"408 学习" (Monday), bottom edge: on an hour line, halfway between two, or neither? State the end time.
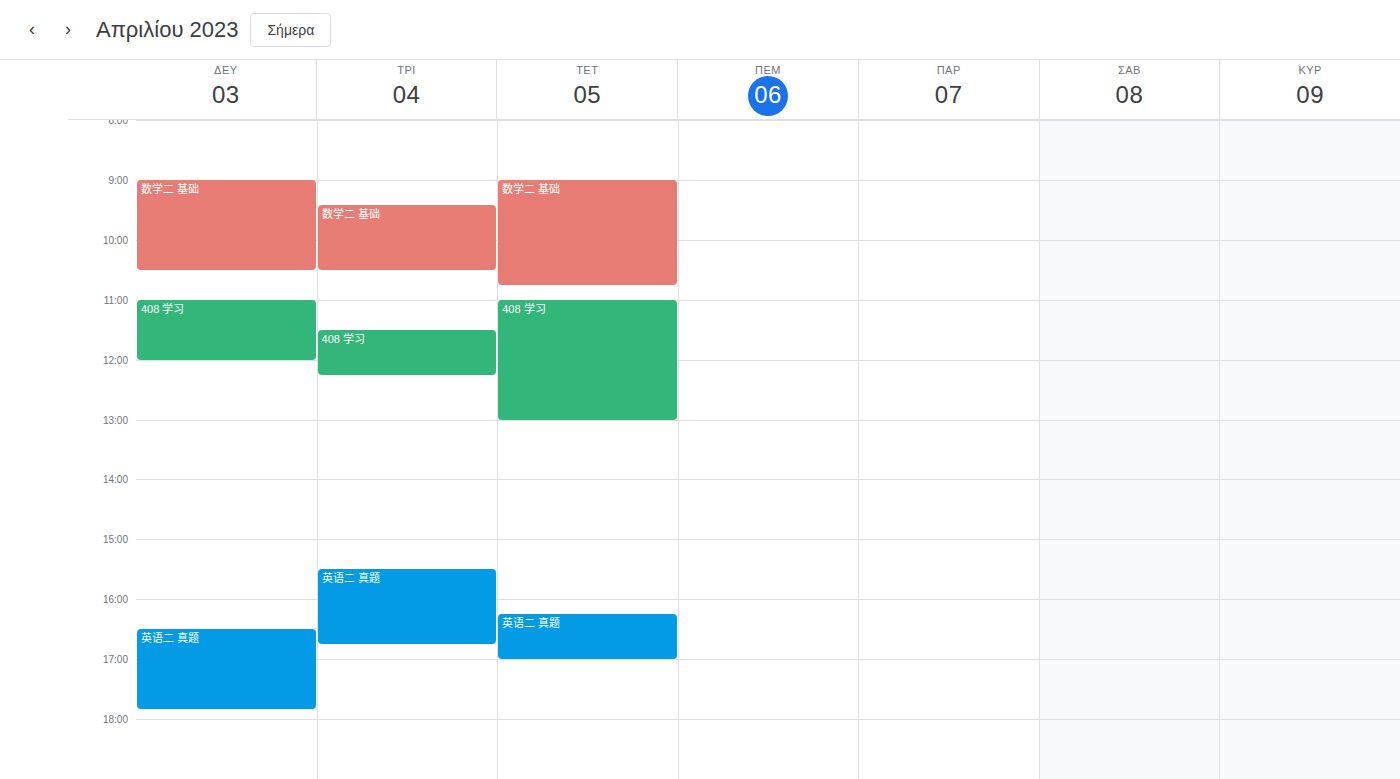
12:00 -- exactly on the 12:00 line.